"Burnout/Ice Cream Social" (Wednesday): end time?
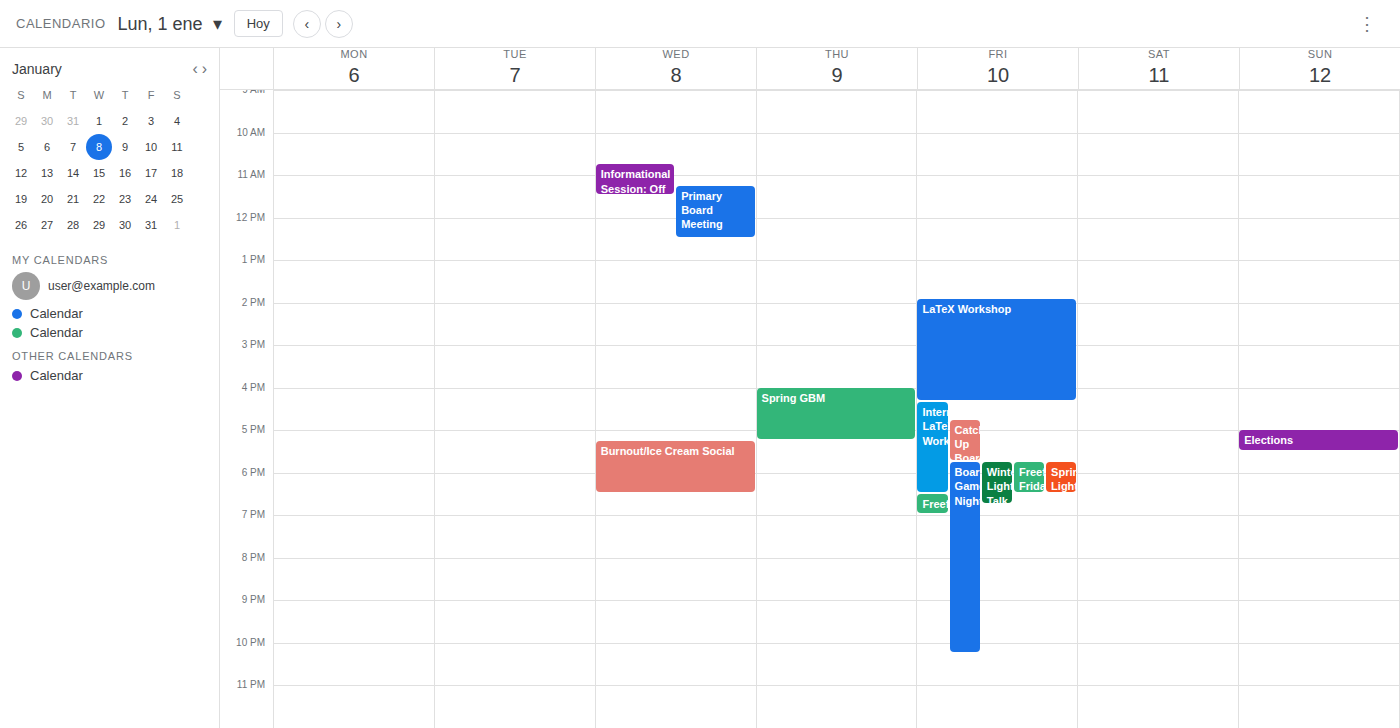
6:30 PM